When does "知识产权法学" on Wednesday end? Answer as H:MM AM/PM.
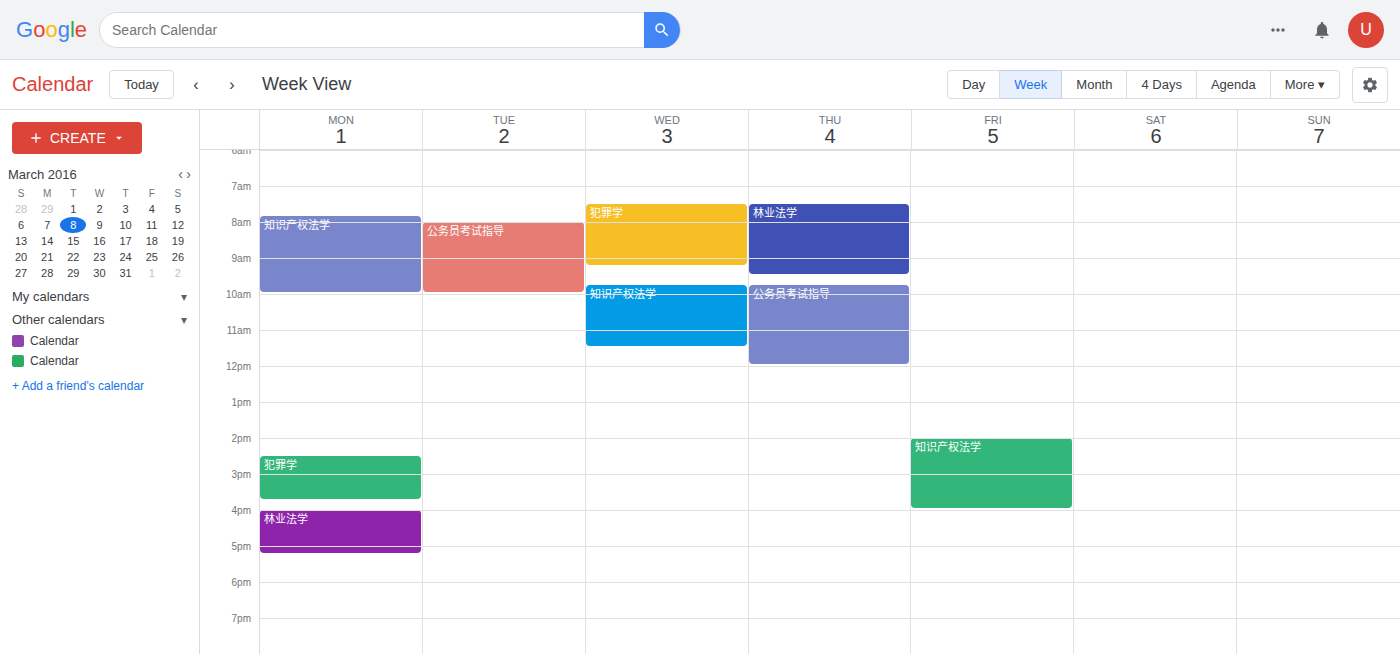
11:30 AM